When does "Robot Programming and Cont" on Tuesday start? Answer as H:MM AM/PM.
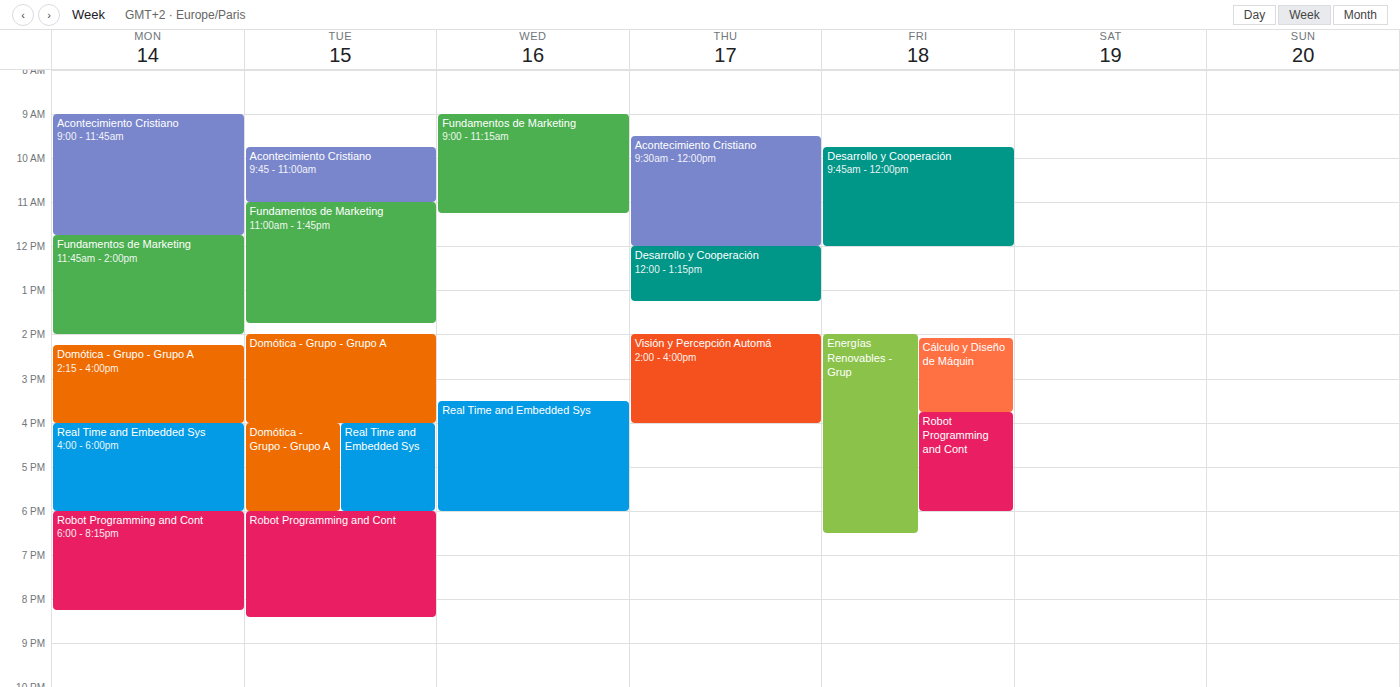
6:00 PM